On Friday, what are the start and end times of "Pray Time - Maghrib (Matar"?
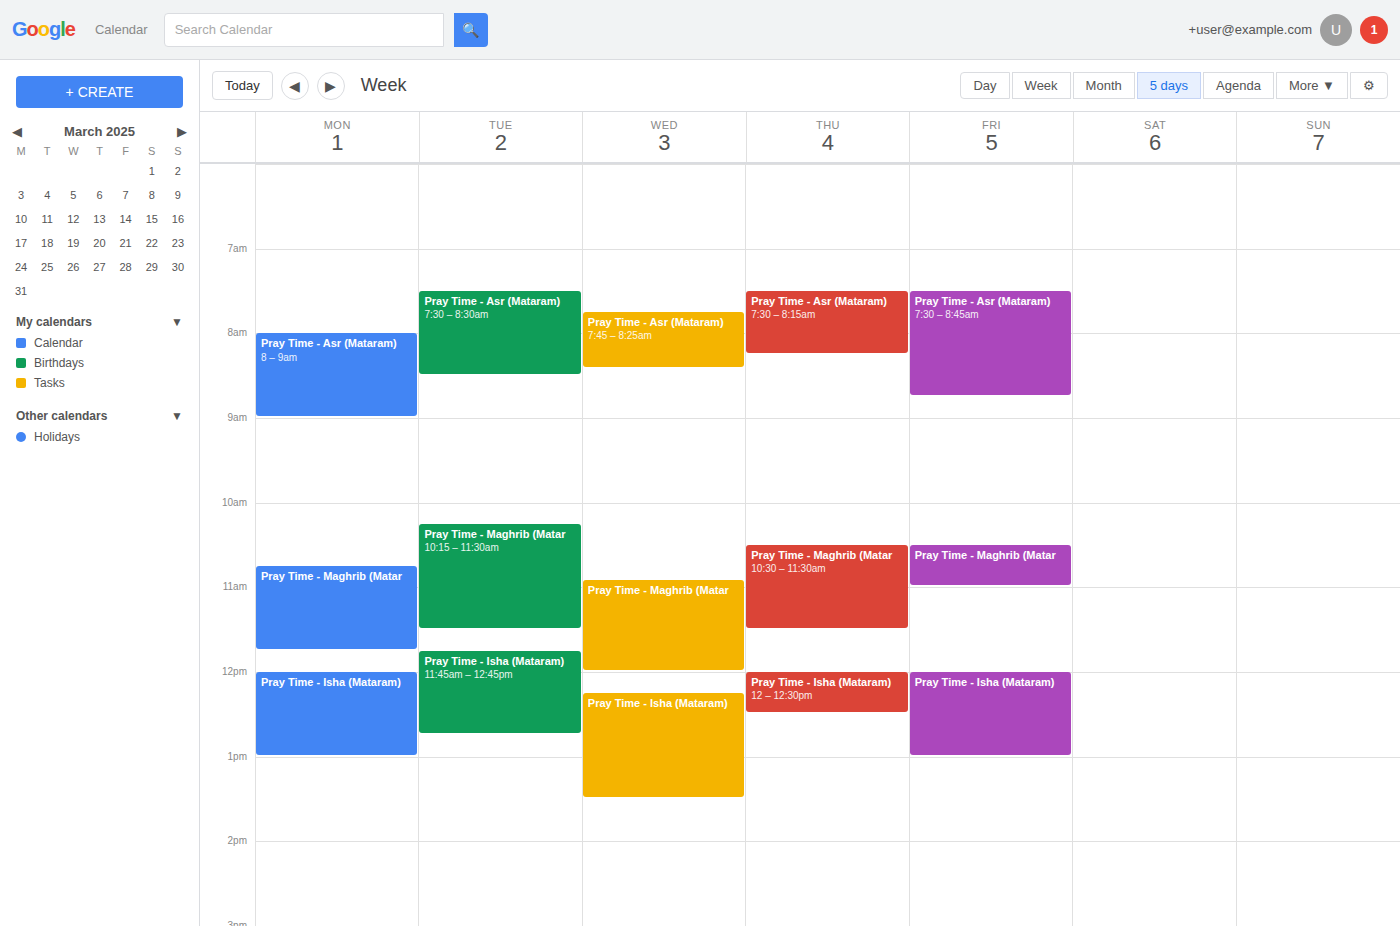
10:30 AM to 11:00 AM